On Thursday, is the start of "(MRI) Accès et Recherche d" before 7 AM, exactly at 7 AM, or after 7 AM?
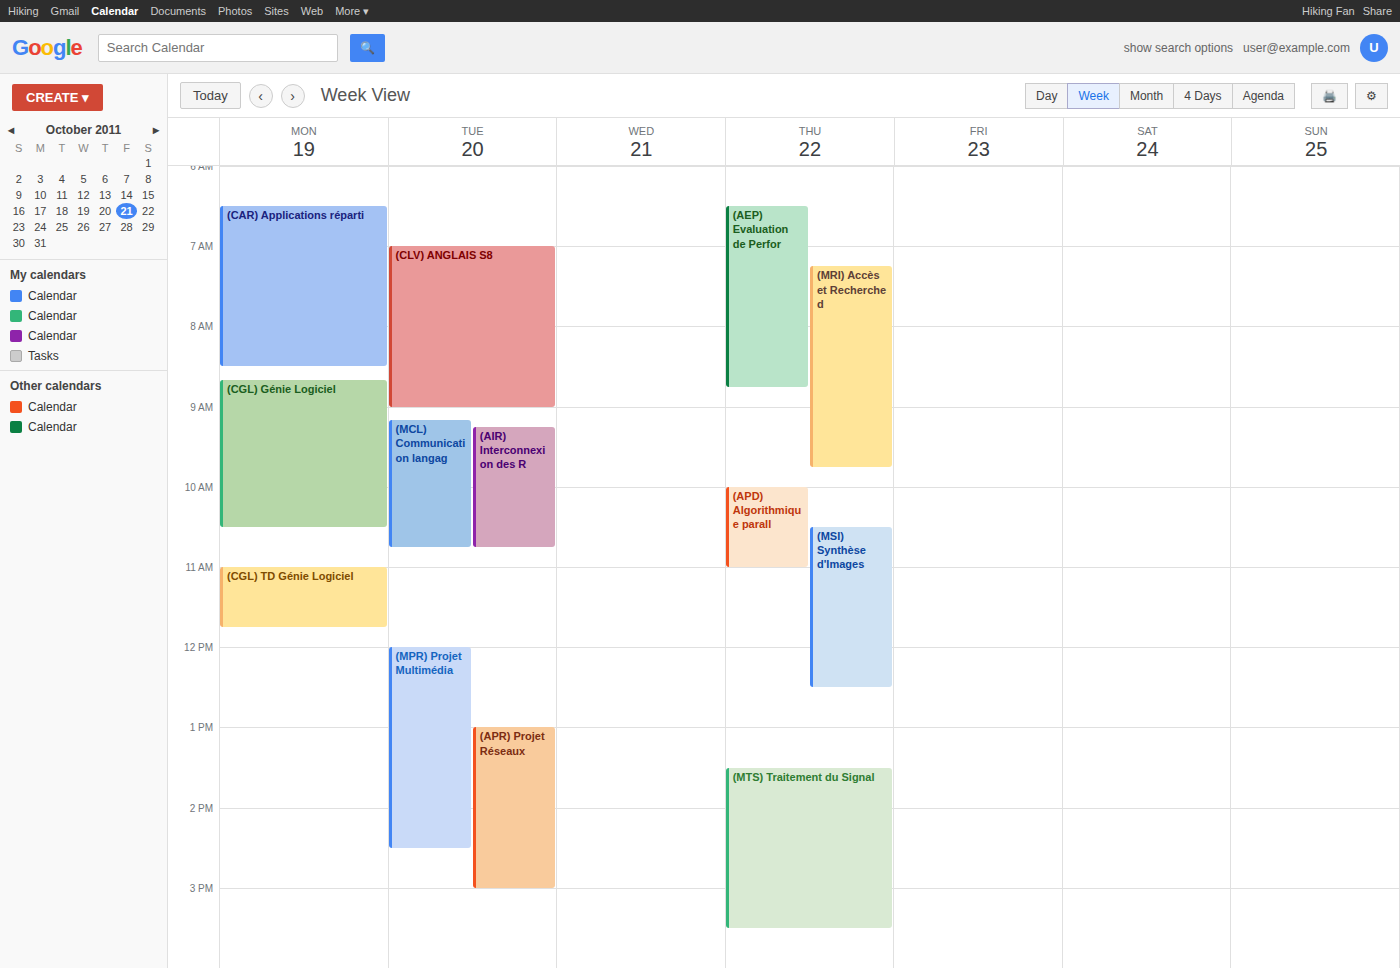
7:15 AM -- after 7 AM, 15 minutes below the 7 AM line.